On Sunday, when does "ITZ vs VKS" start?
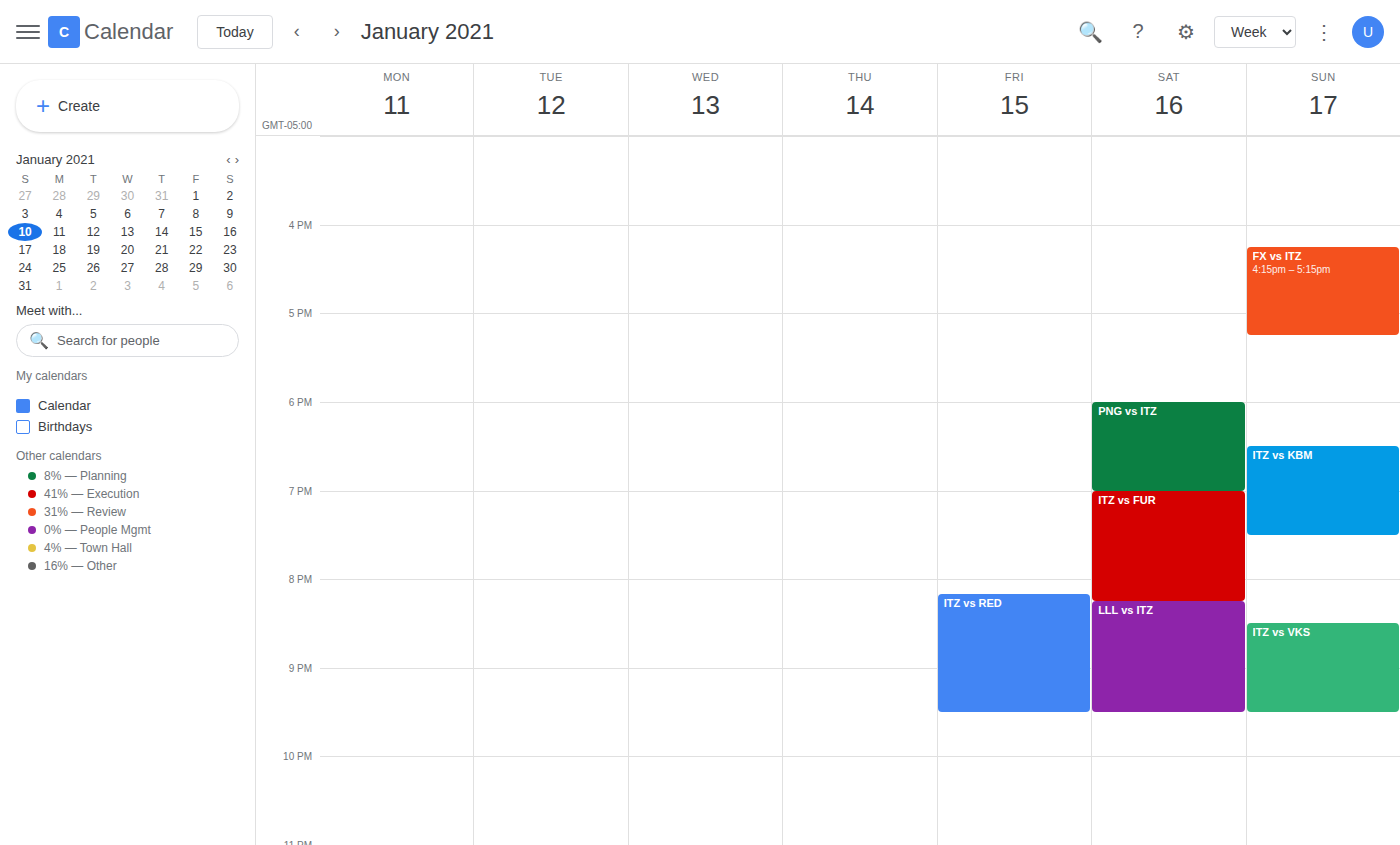
8:30 PM